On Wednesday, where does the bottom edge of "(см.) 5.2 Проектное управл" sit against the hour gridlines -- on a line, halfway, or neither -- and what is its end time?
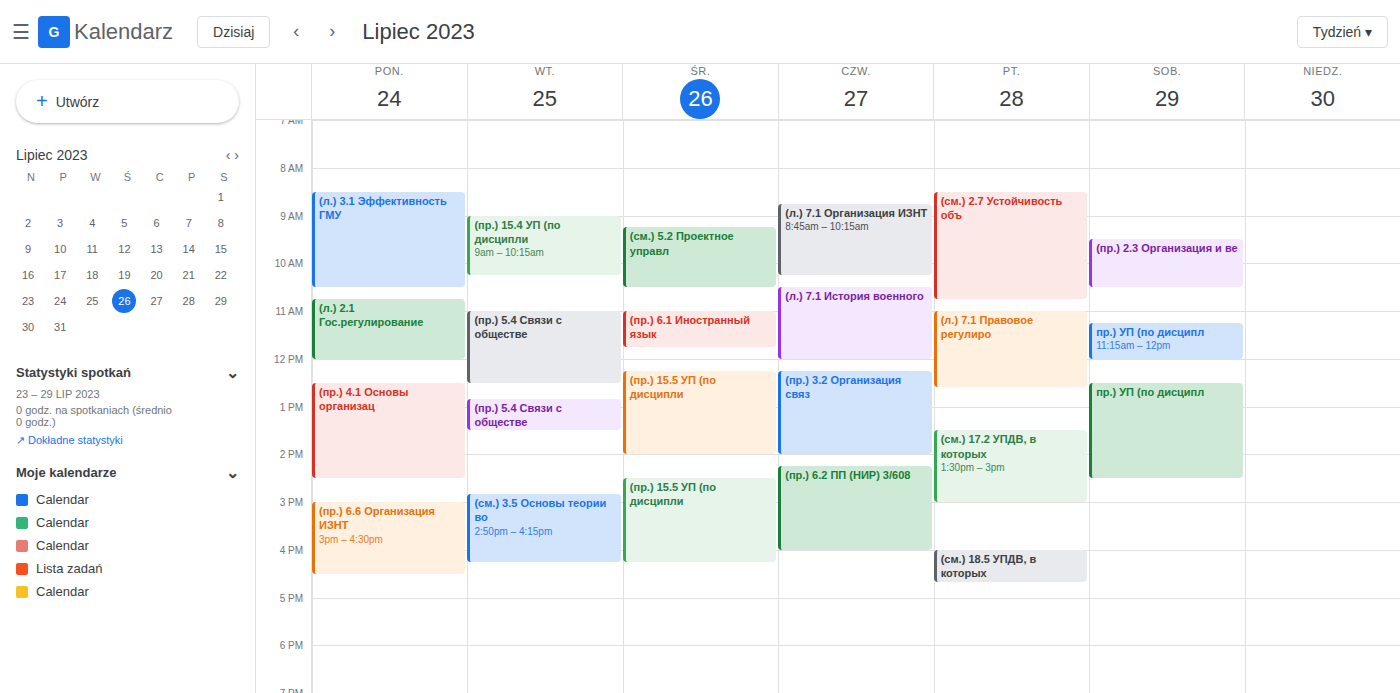
10:30 AM -- halfway between the 10 AM and 11 AM lines.